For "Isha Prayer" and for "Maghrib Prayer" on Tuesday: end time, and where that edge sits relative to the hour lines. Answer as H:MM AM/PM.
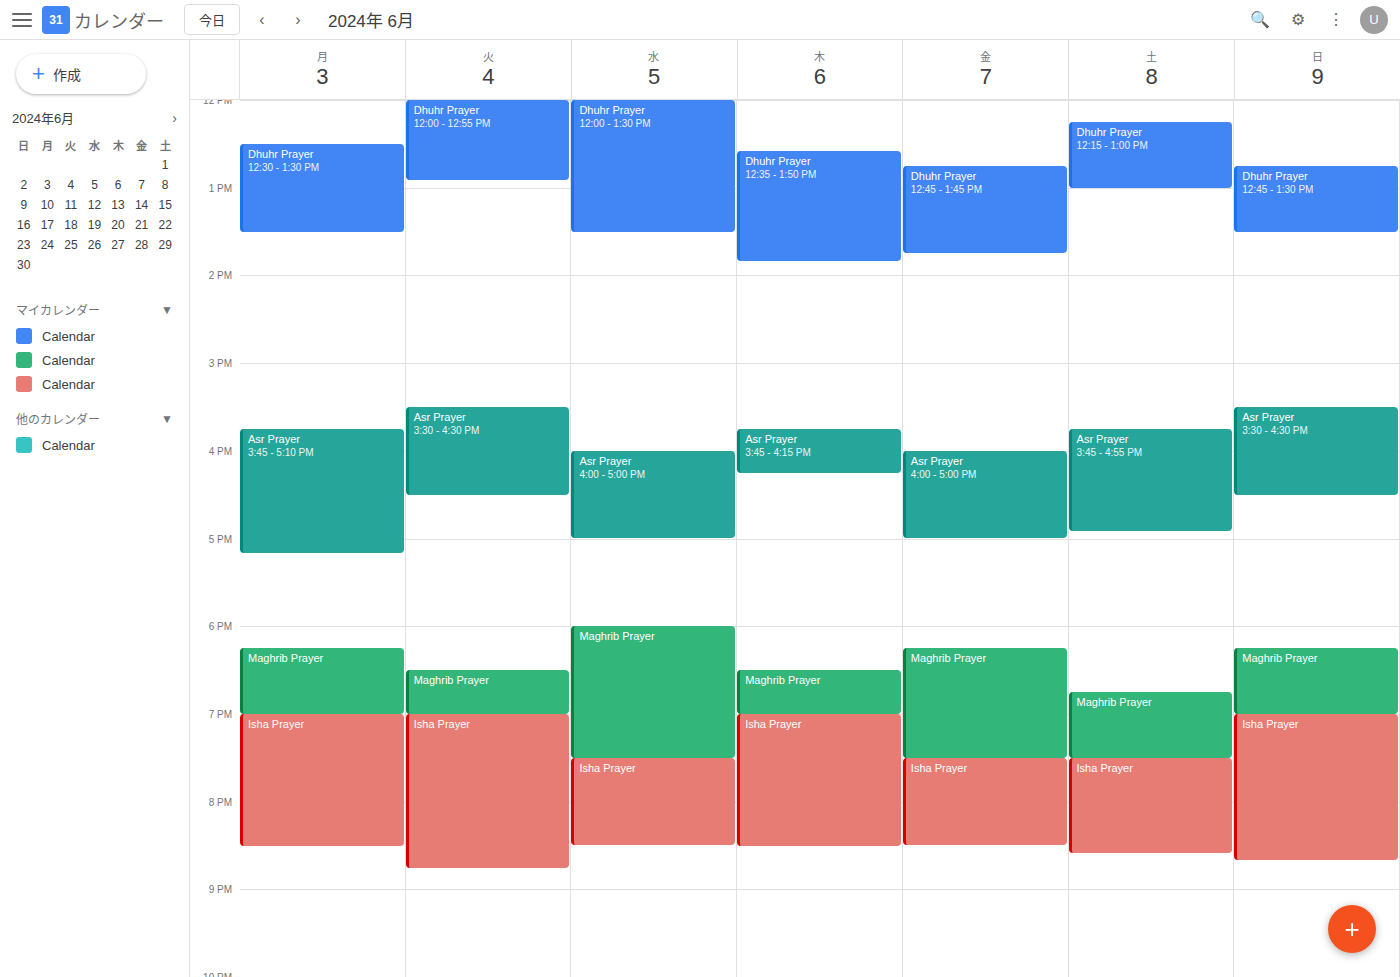
"Isha Prayer": 8:45 PM, neither: three quarters of the way from the 8 PM line to the 9 PM line. "Maghrib Prayer": 7:00 PM, exactly on the 7 PM line.